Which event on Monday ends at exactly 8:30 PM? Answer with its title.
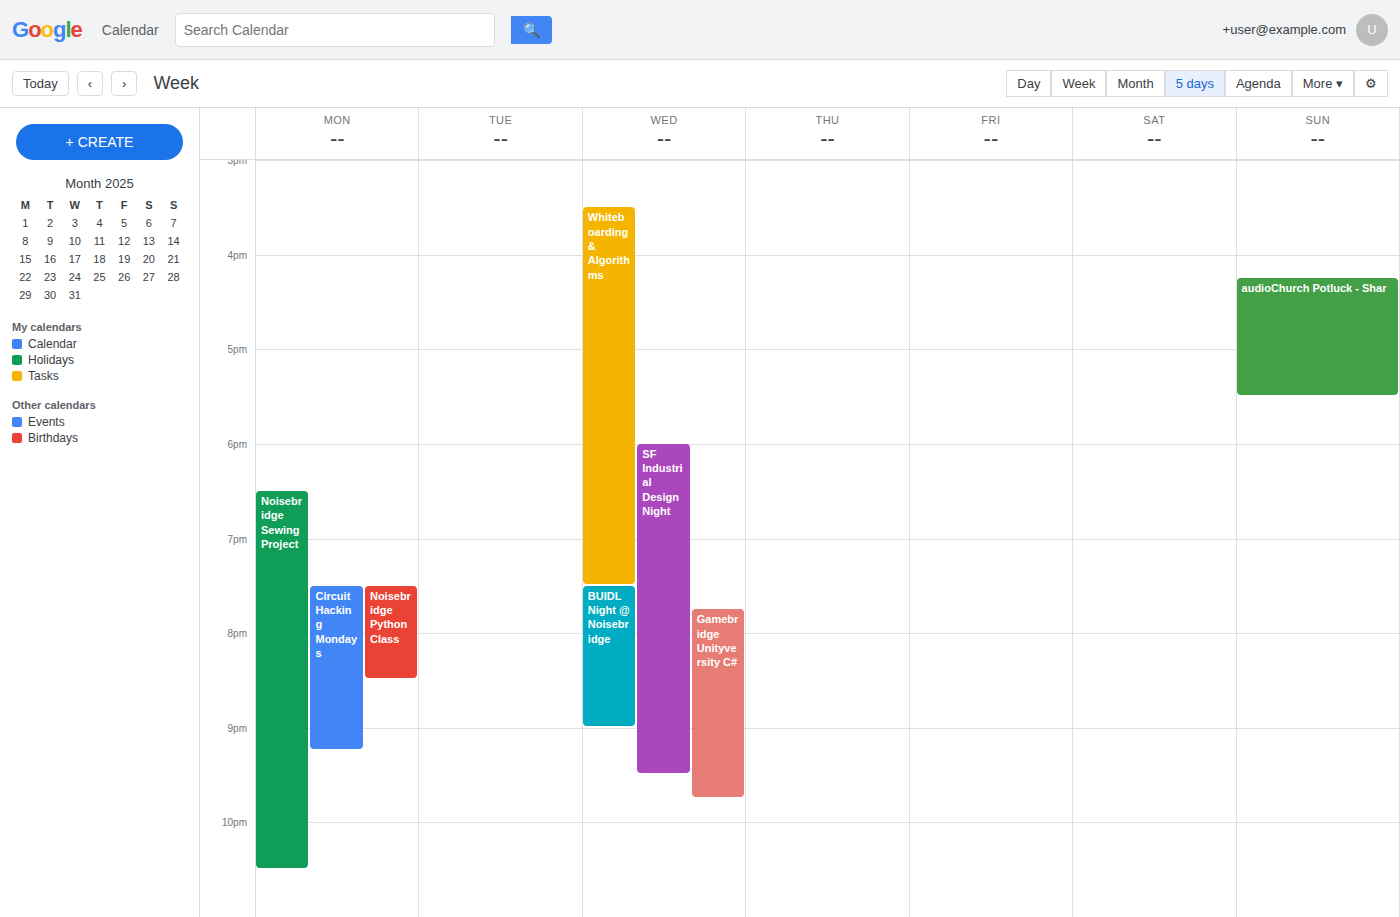
"Noisebridge Python Class"